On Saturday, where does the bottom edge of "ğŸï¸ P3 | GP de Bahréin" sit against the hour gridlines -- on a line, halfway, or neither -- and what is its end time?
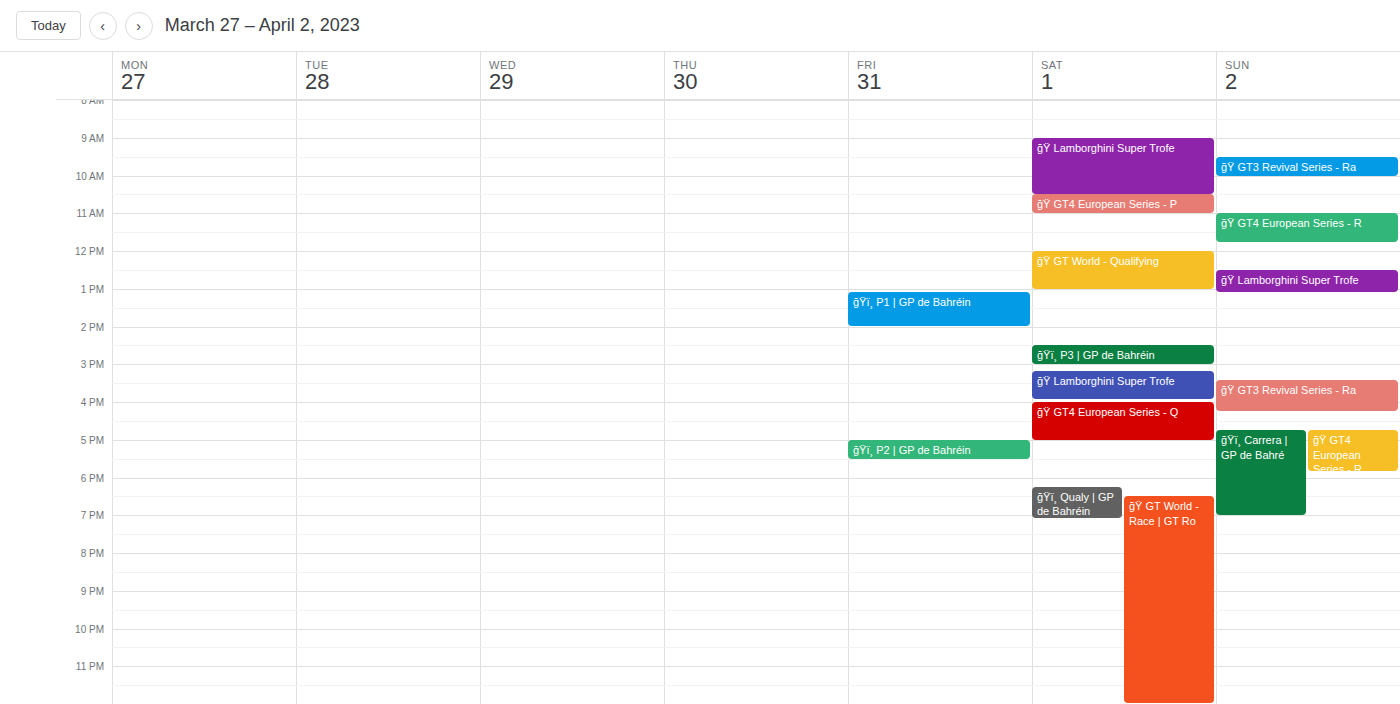
3:00 PM -- exactly on the 3 PM line.